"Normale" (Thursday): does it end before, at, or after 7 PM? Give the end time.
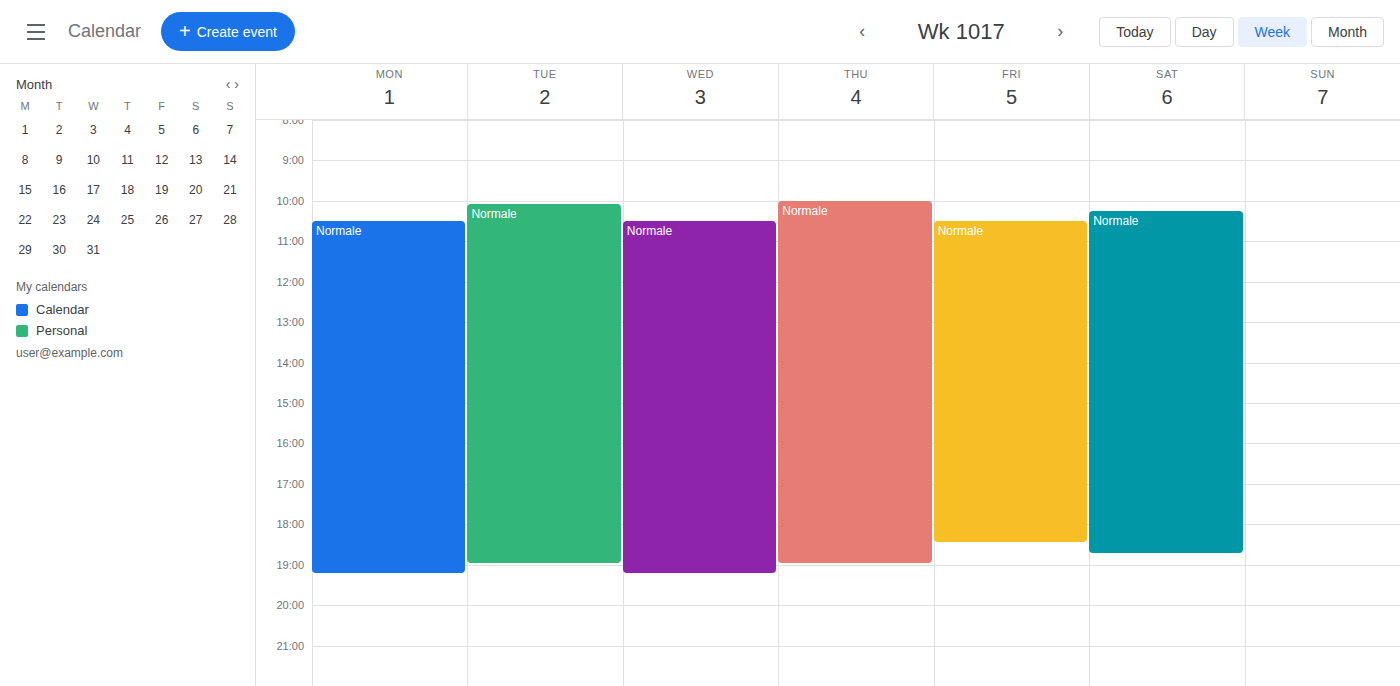
7:00 PM -- exactly at 7 PM, on the 7 PM line.